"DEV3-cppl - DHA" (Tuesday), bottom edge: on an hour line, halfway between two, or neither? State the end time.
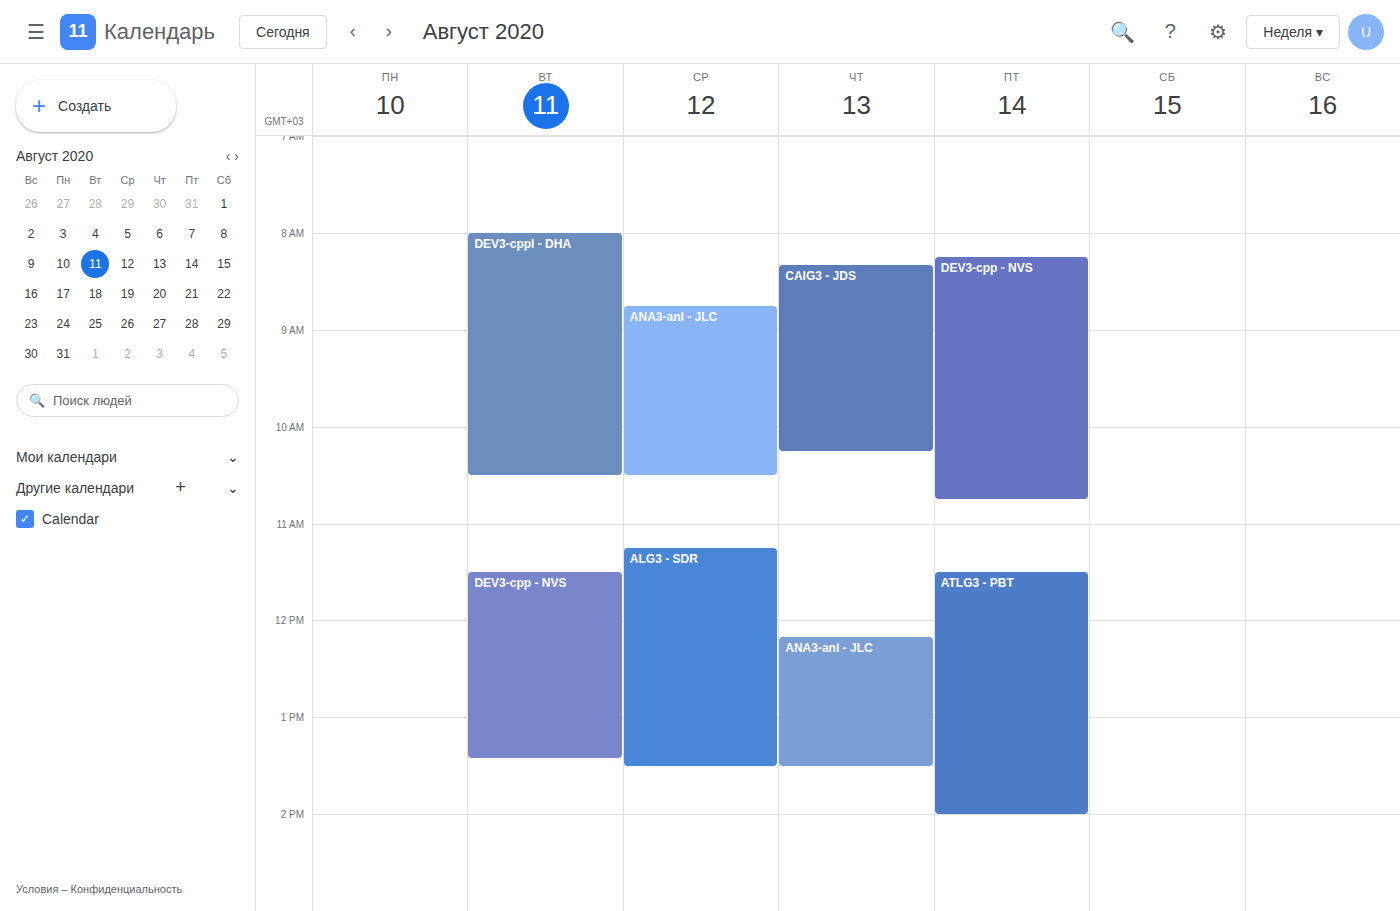
10:30 AM -- halfway between the 10 AM and 11 AM lines.